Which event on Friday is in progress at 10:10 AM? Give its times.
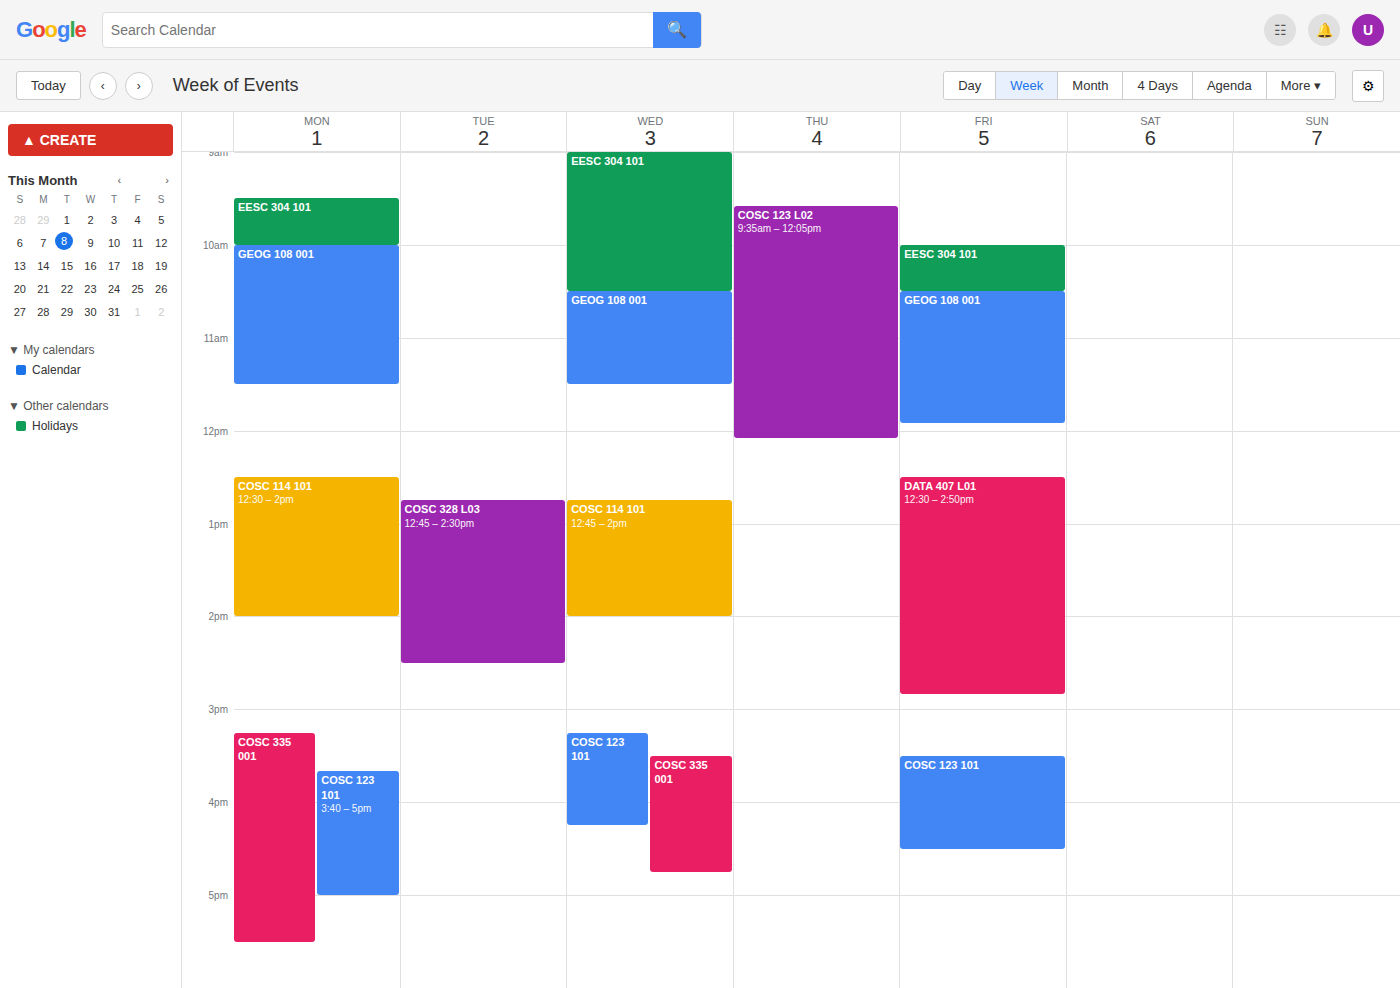
"EESC 304 101", 10:00 AM to 10:30 AM